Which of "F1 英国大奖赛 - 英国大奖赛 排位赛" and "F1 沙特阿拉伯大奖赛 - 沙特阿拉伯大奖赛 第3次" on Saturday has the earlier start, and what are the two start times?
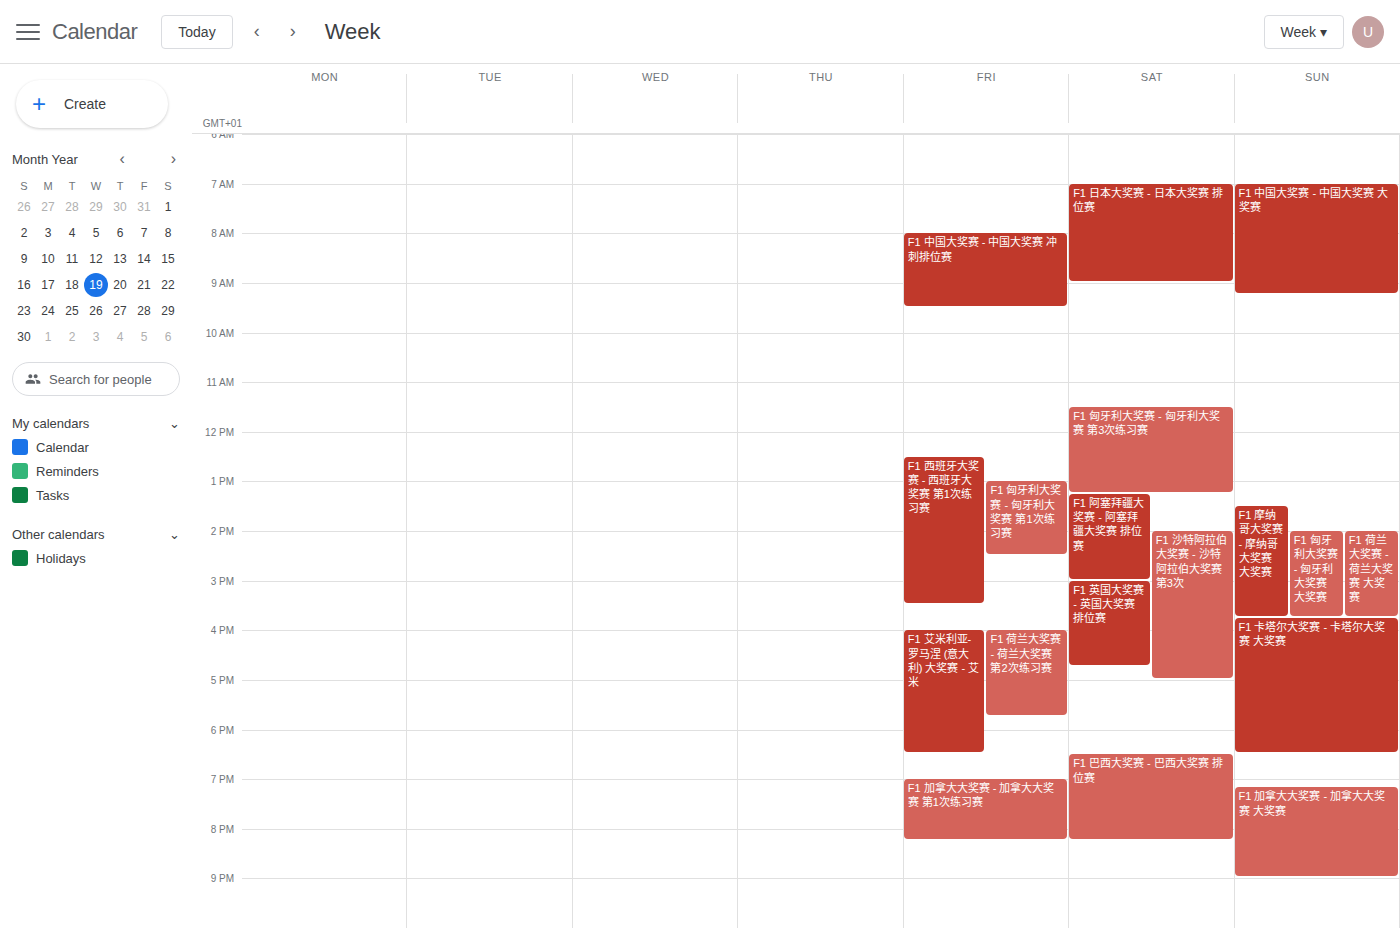
"F1 沙特阿拉伯大奖赛 - 沙特阿拉伯大奖赛 第3次" 2:00 PM; "F1 英国大奖赛 - 英国大奖赛 排位赛" 3:00 PM.